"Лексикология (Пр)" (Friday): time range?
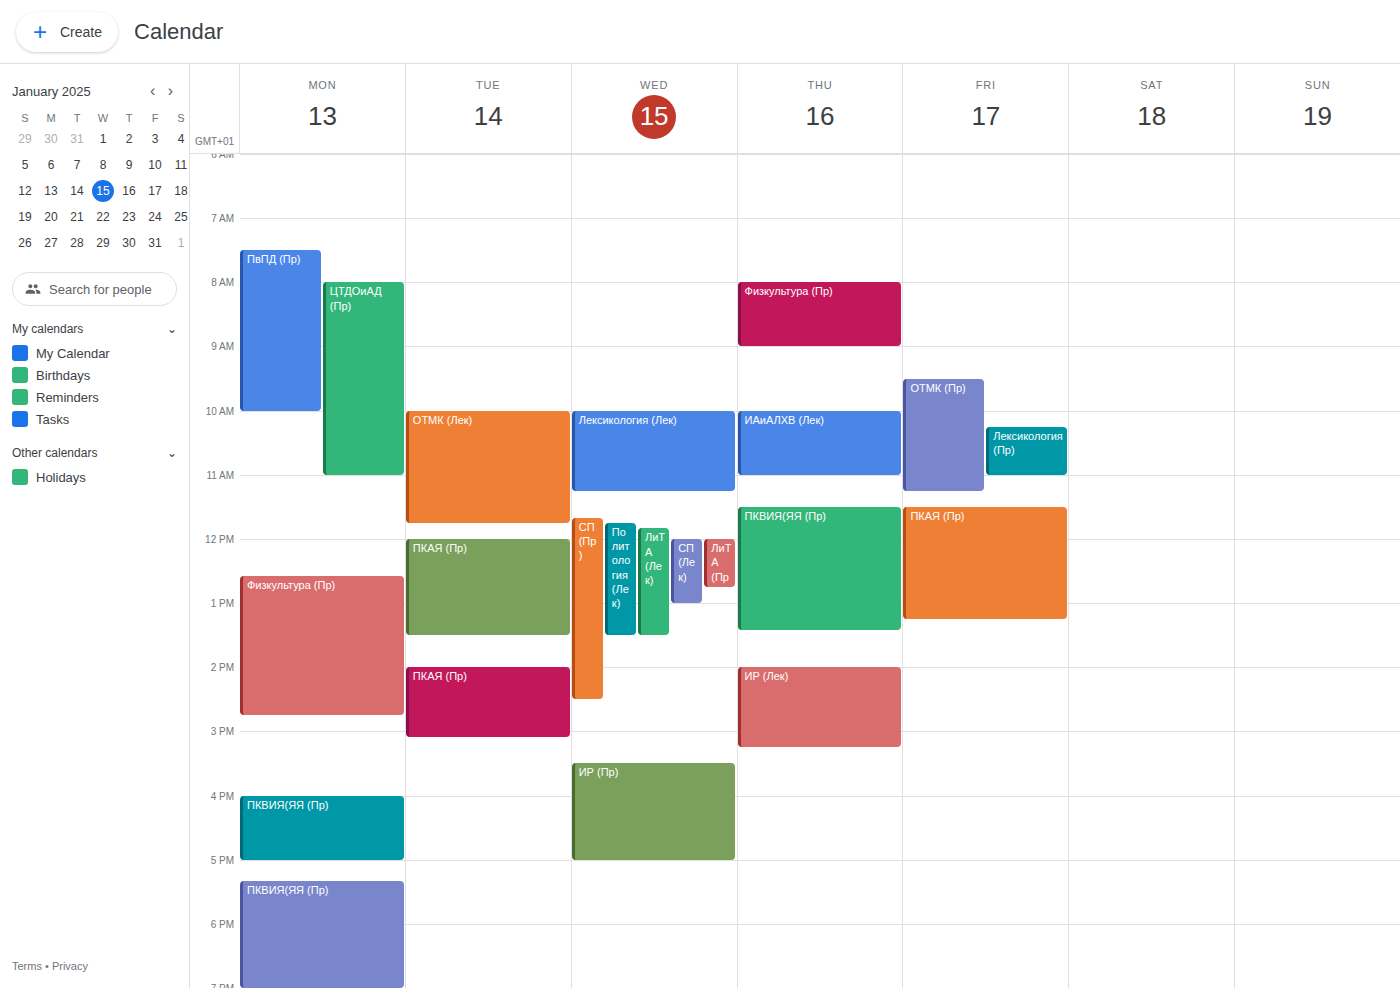
10:15 AM to 11:00 AM